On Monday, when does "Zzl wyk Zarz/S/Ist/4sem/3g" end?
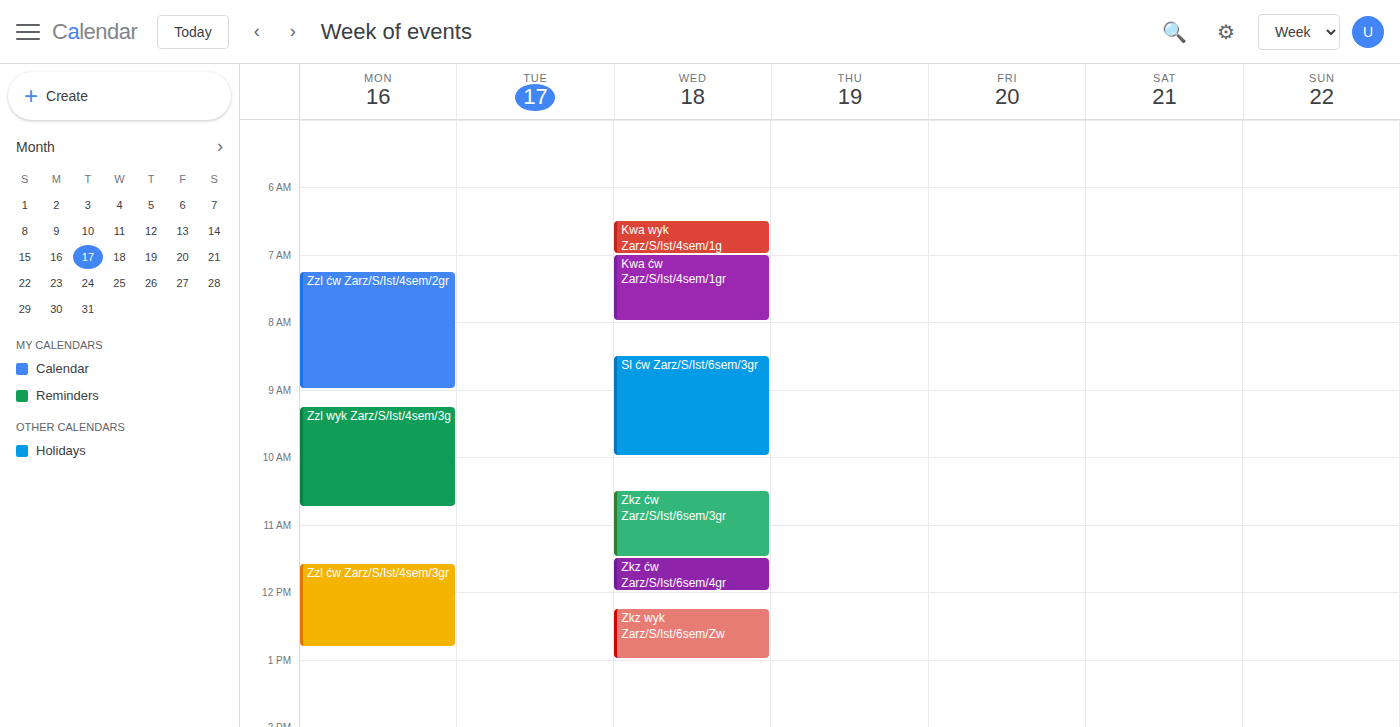
10:45 AM